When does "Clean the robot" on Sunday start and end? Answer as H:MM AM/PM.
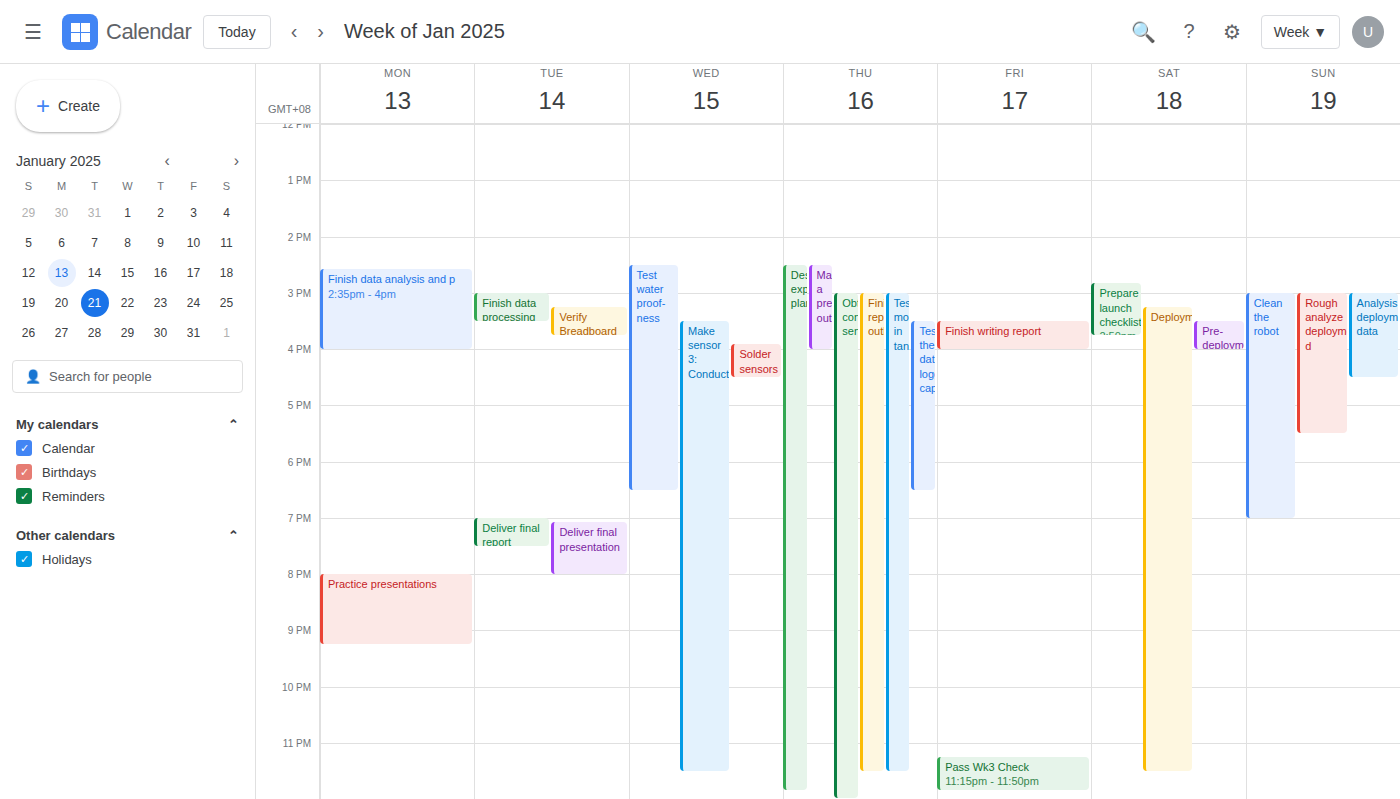
3:00 PM to 7:00 PM